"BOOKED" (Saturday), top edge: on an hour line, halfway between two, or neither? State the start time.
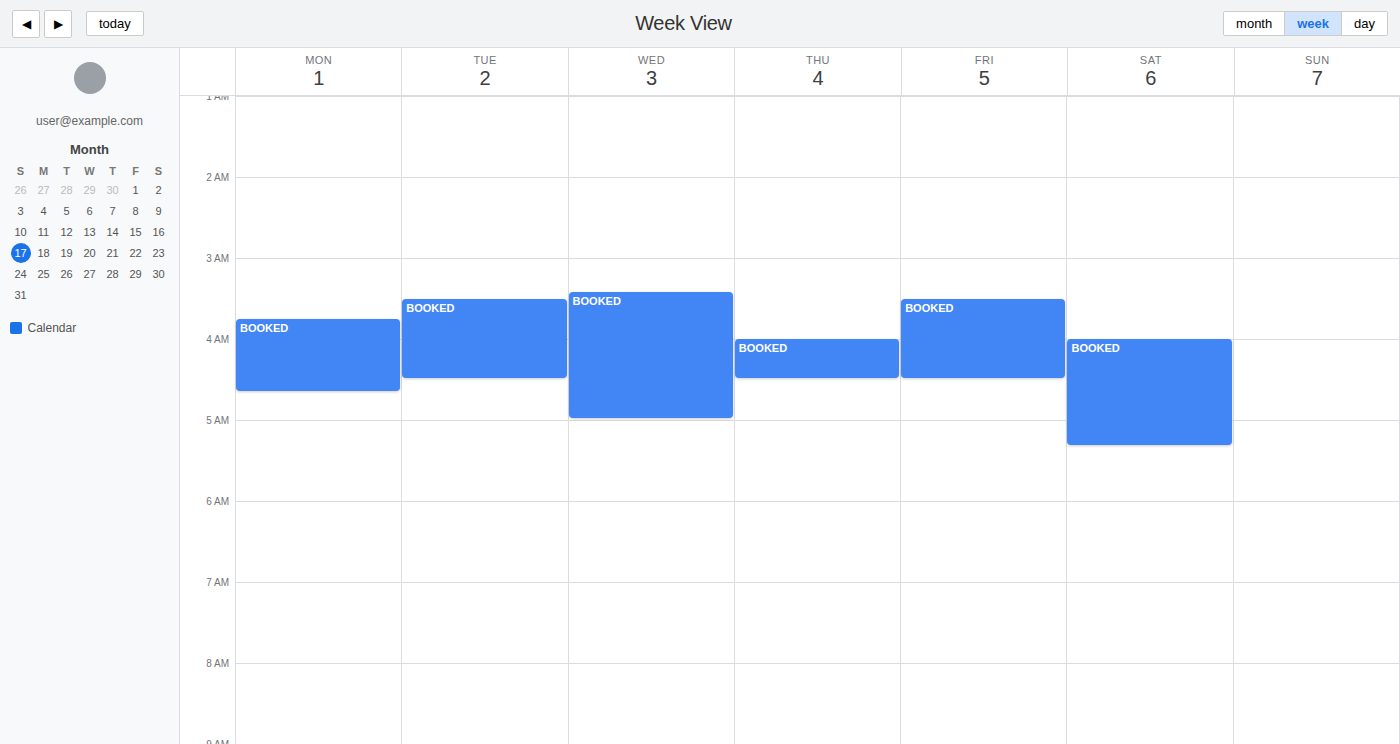
04:00 -- exactly on the 04:00 line.